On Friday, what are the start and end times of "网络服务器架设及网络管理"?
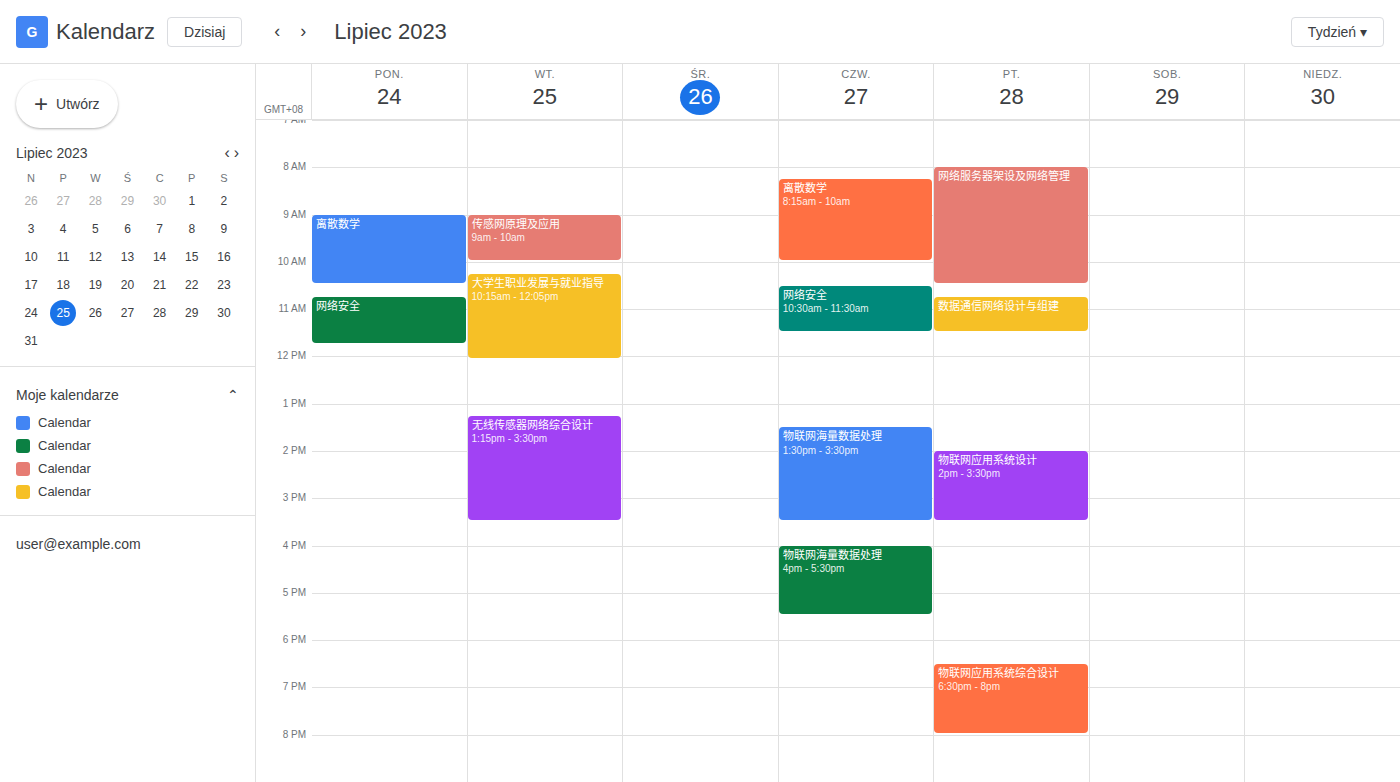
8:00 AM to 10:30 AM